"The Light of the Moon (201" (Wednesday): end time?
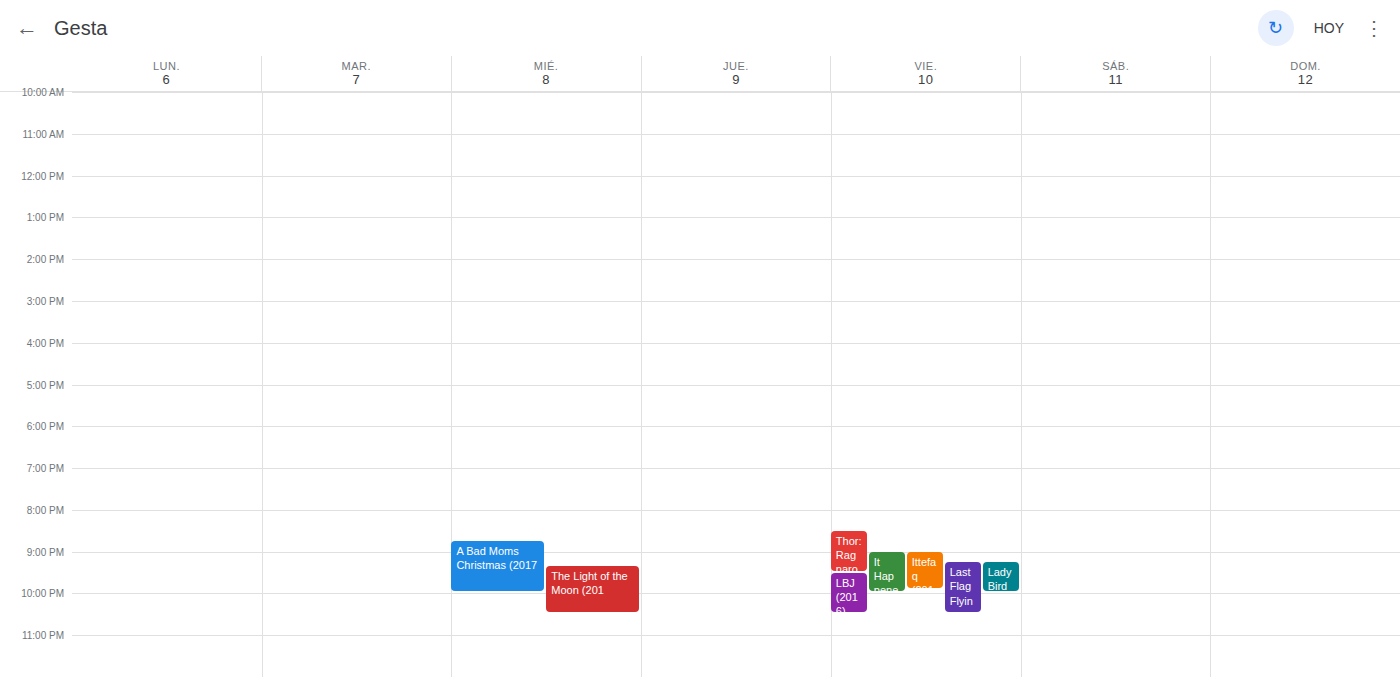
10:30 PM